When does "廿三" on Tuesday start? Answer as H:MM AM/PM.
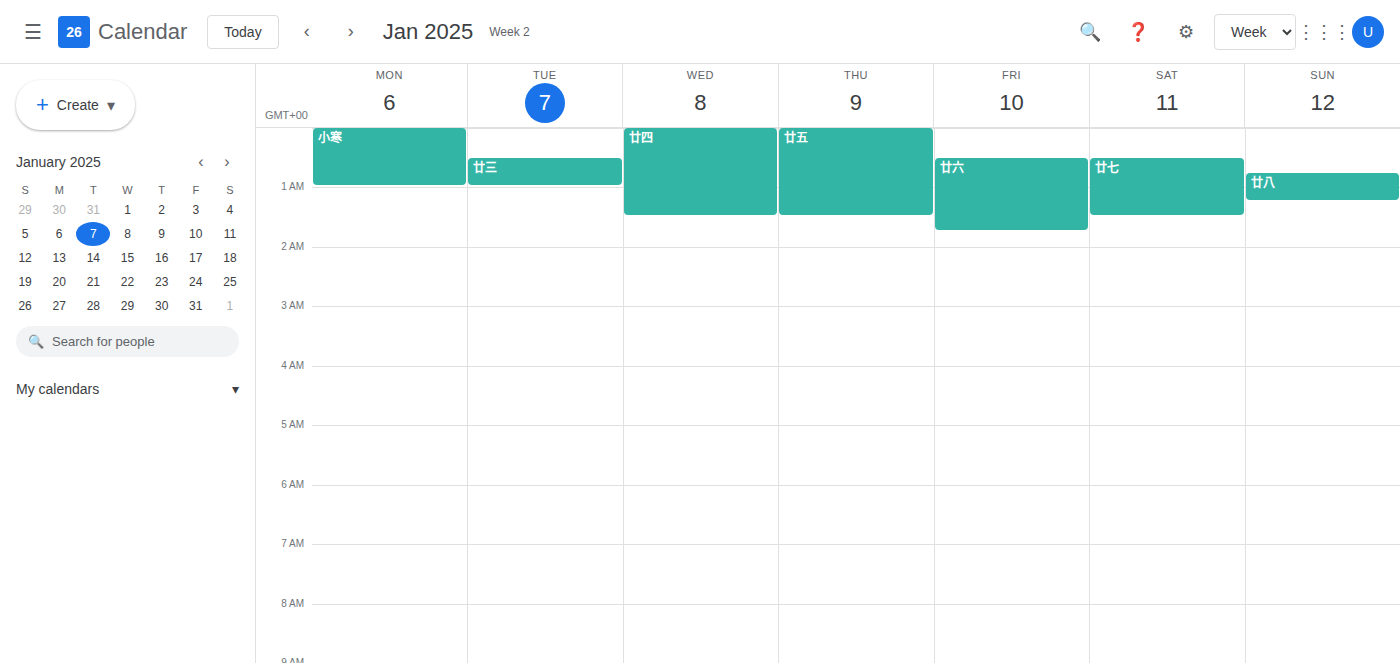
12:30 AM